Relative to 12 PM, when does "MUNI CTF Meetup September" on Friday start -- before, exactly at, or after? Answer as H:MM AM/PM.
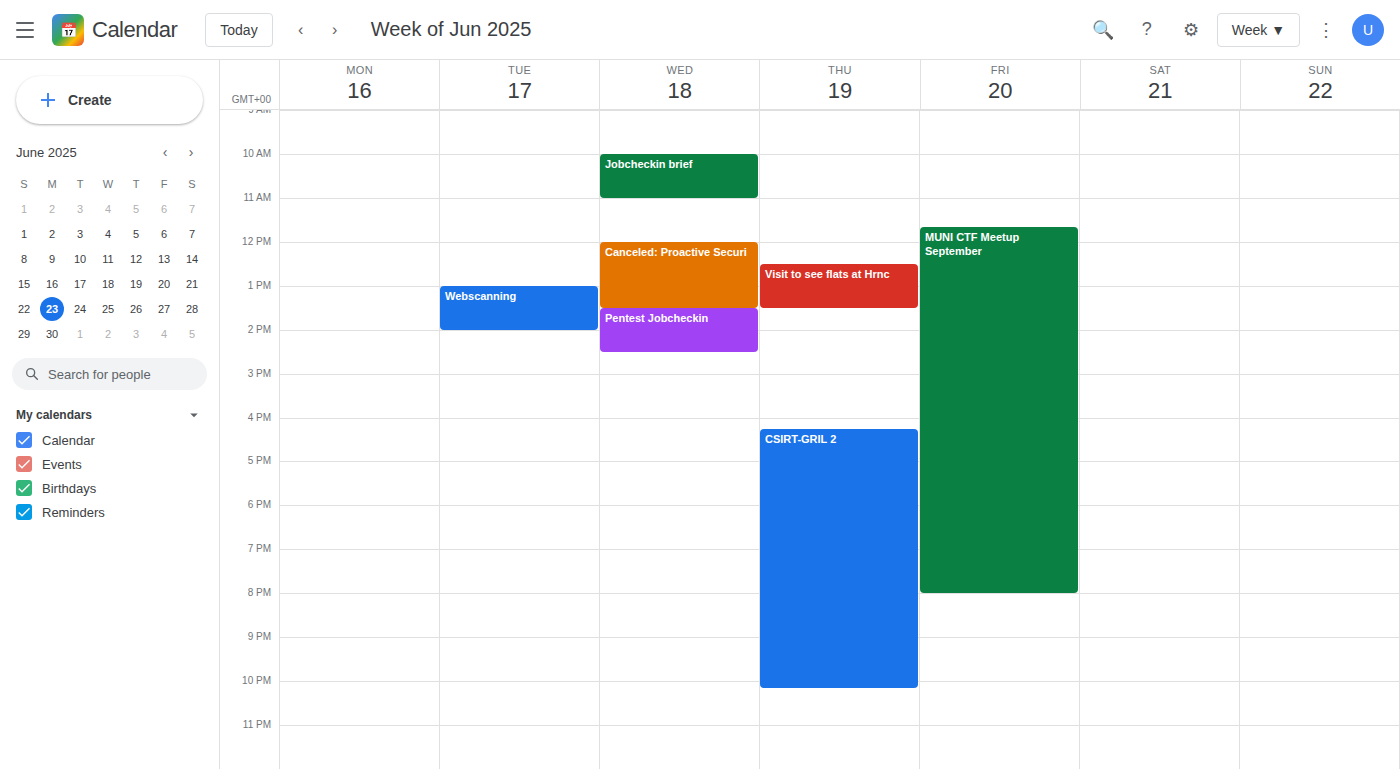
11:40 AM -- before 12 PM, 20 minutes above the 12 PM line.